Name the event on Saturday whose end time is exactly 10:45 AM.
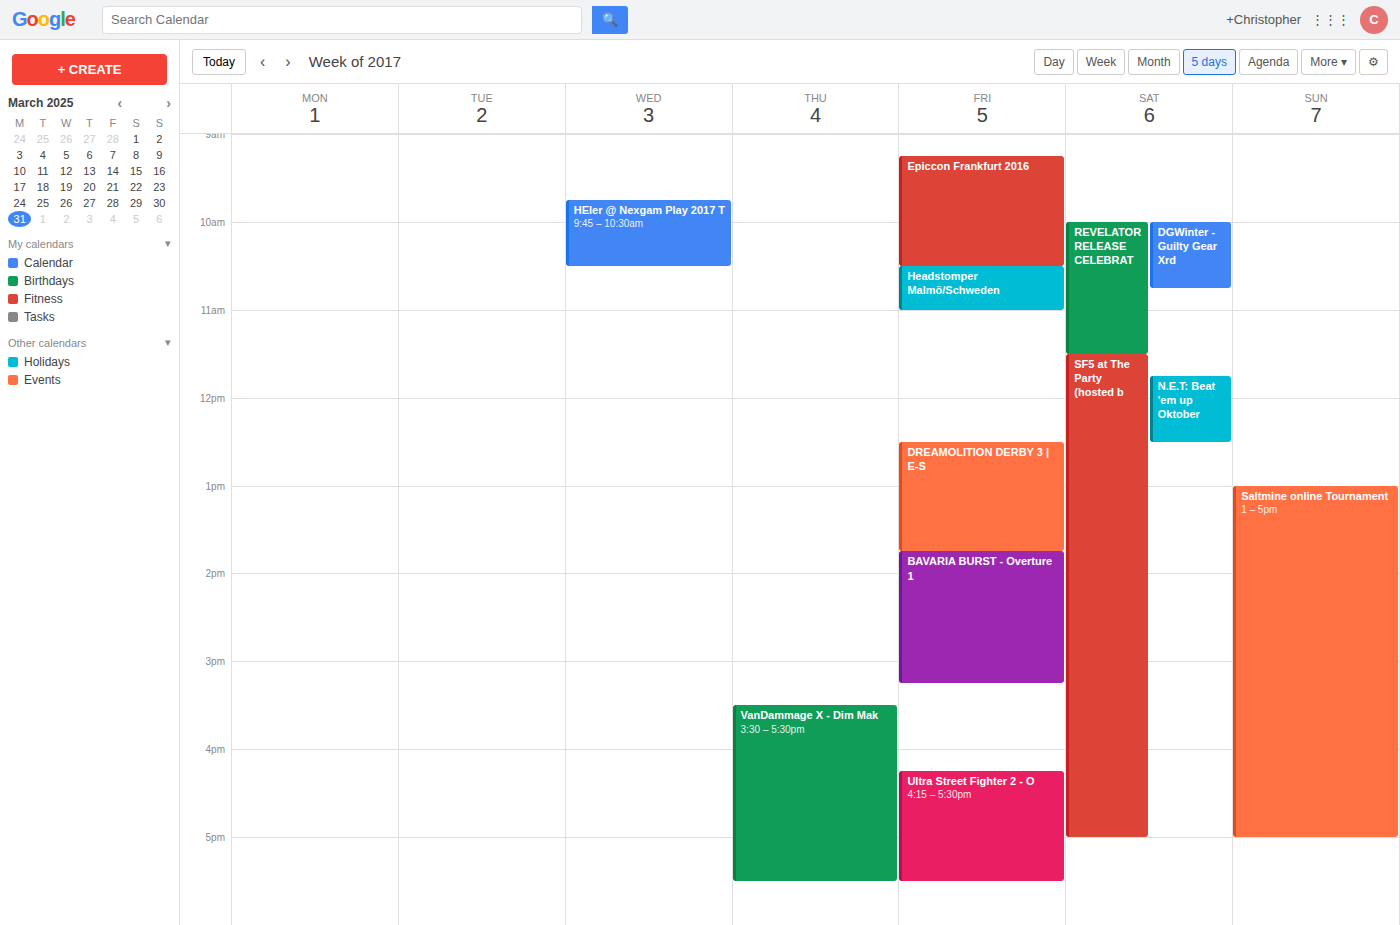
"DGWinter - Guilty Gear Xrd"